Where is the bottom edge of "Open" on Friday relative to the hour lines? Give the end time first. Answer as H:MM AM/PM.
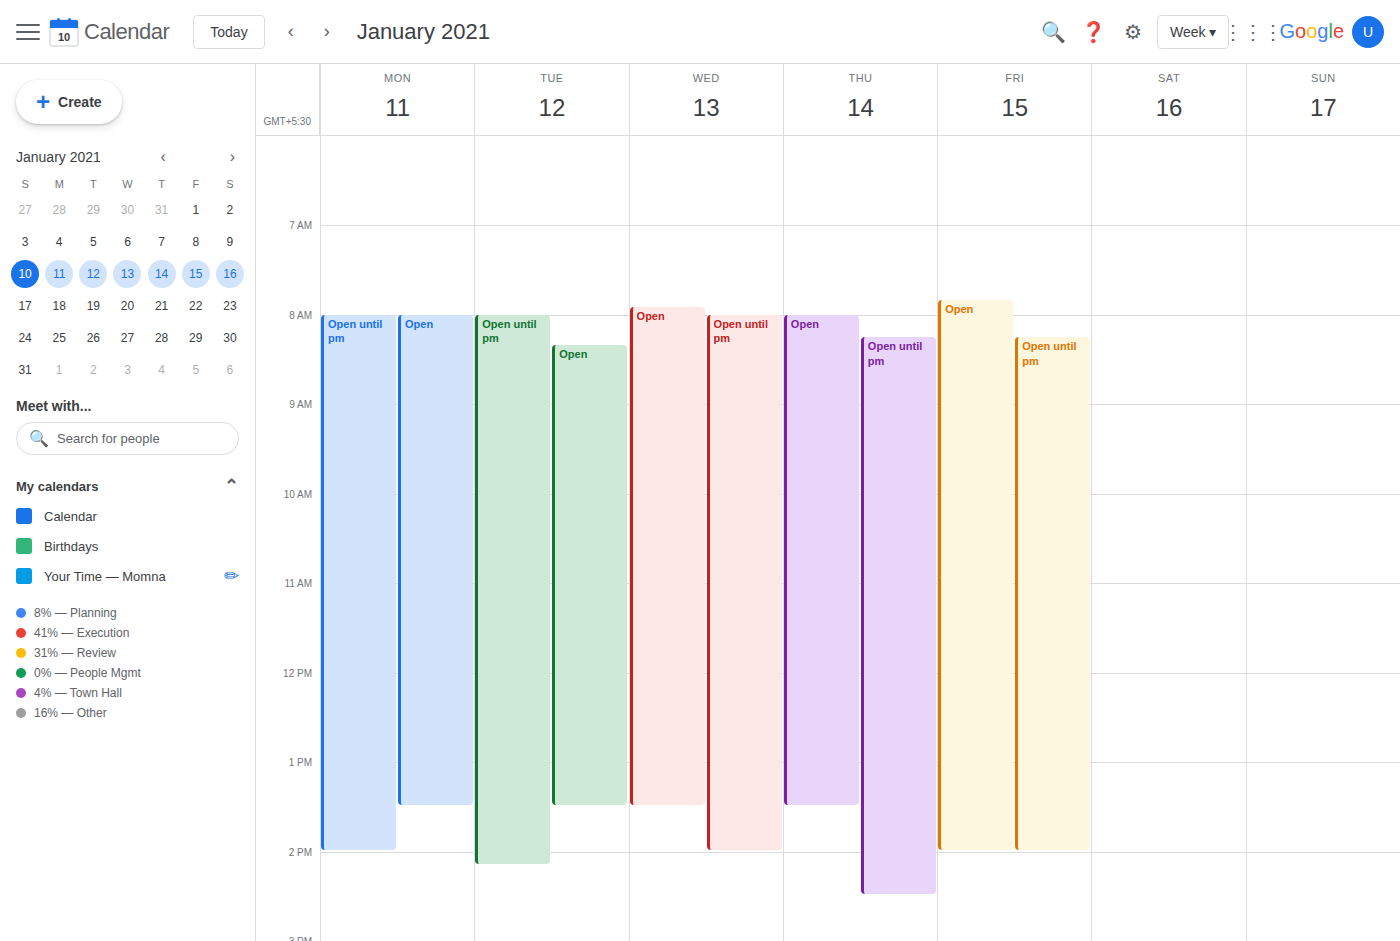
2:00 PM -- exactly on the 2 PM line.